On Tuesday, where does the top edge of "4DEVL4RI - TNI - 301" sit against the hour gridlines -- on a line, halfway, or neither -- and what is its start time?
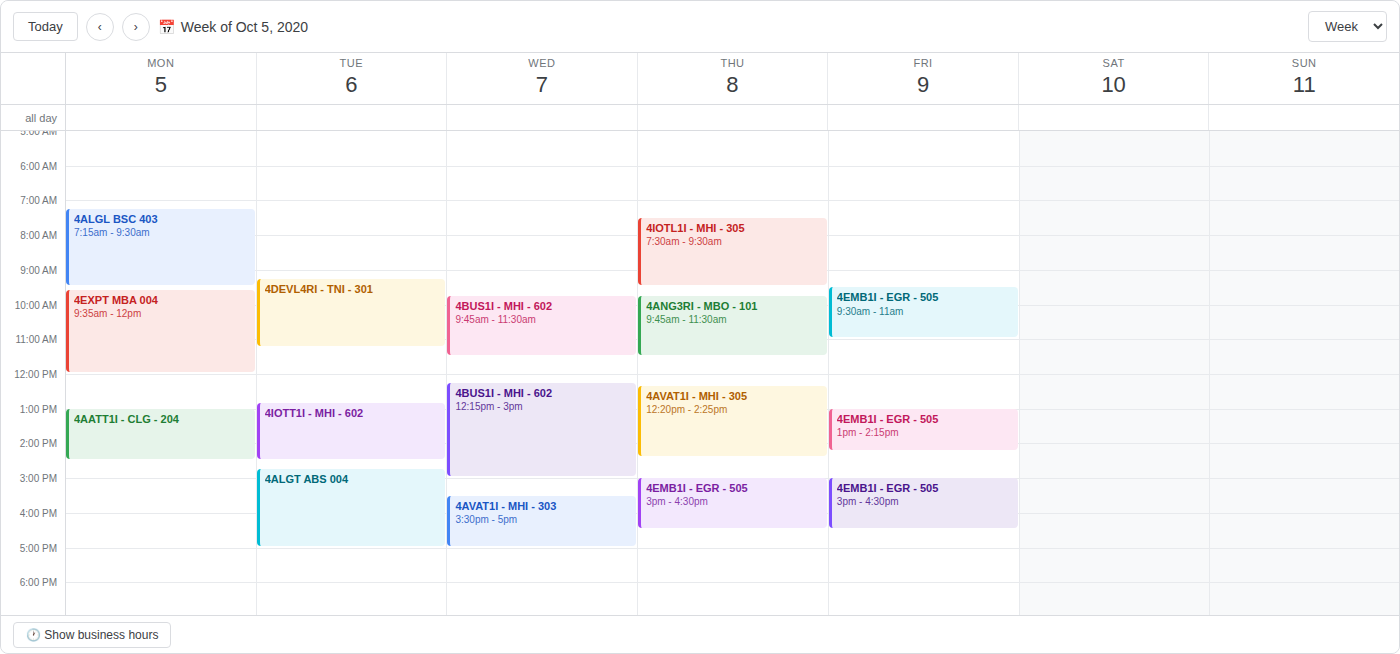
9:15 AM -- neither: a quarter of the way from the 9 AM line to the 10 AM line.